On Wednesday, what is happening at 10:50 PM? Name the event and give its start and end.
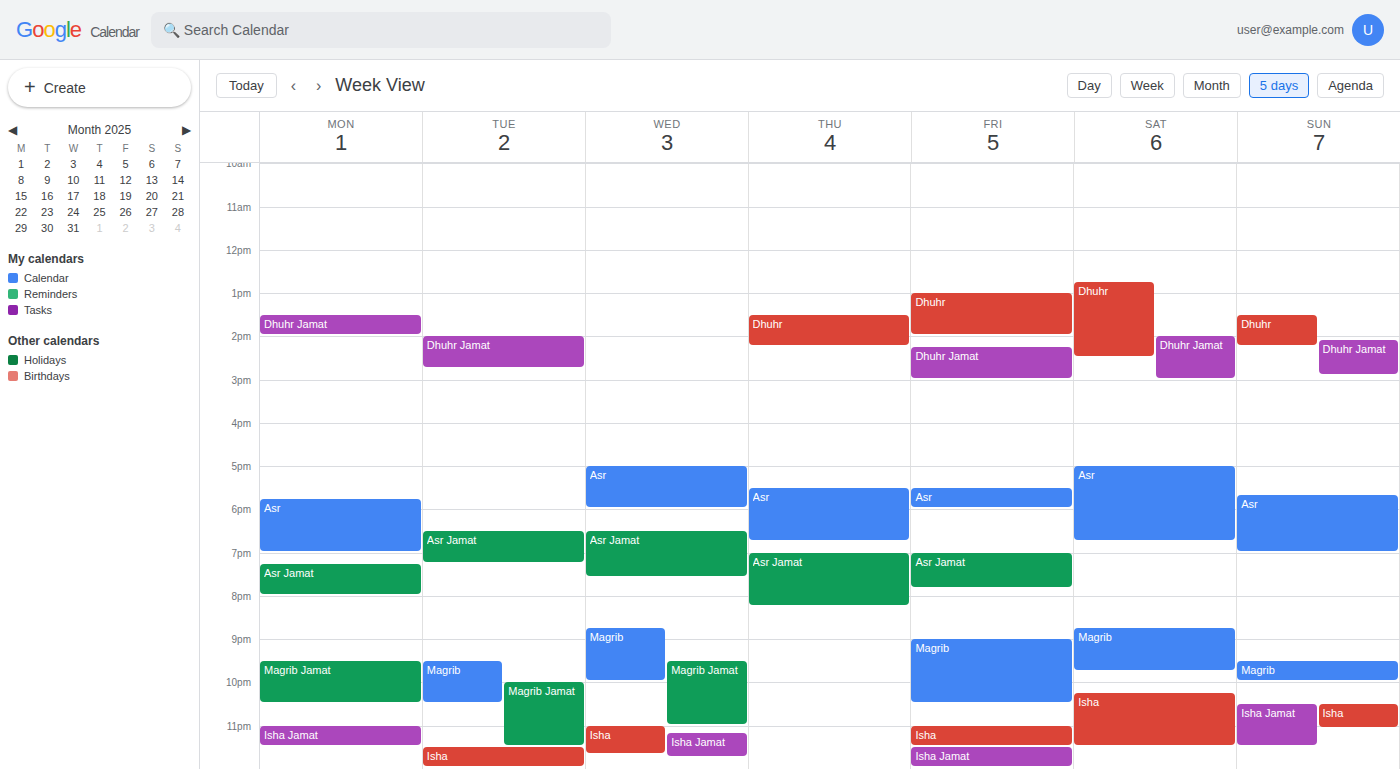
"Magrib Jamat", 9:30 PM to 11:00 PM